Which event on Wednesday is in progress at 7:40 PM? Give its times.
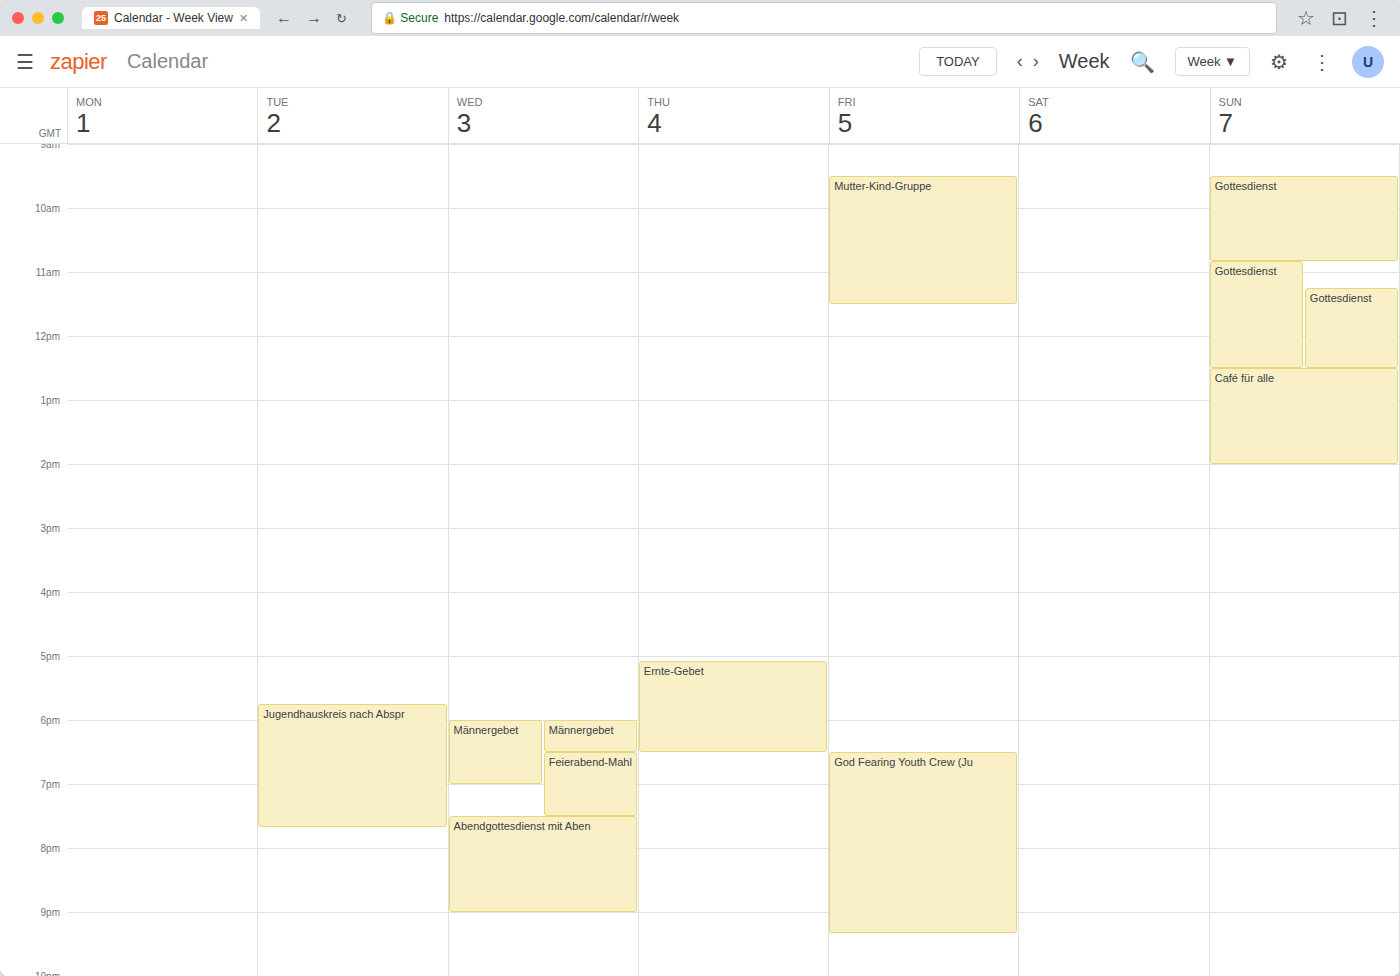
"Abendgottesdienst mit Aben", 7:30 PM to 9:00 PM